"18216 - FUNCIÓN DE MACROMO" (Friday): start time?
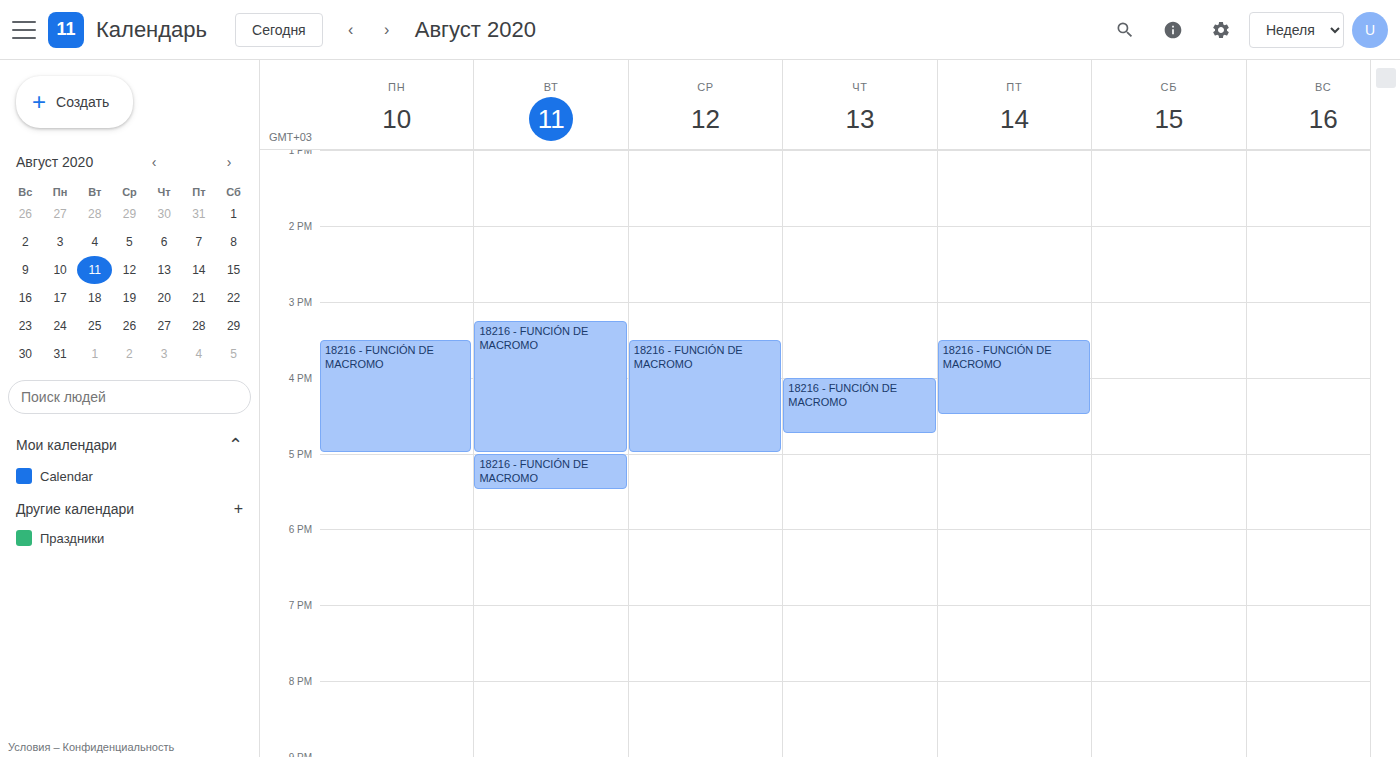
3:30 PM